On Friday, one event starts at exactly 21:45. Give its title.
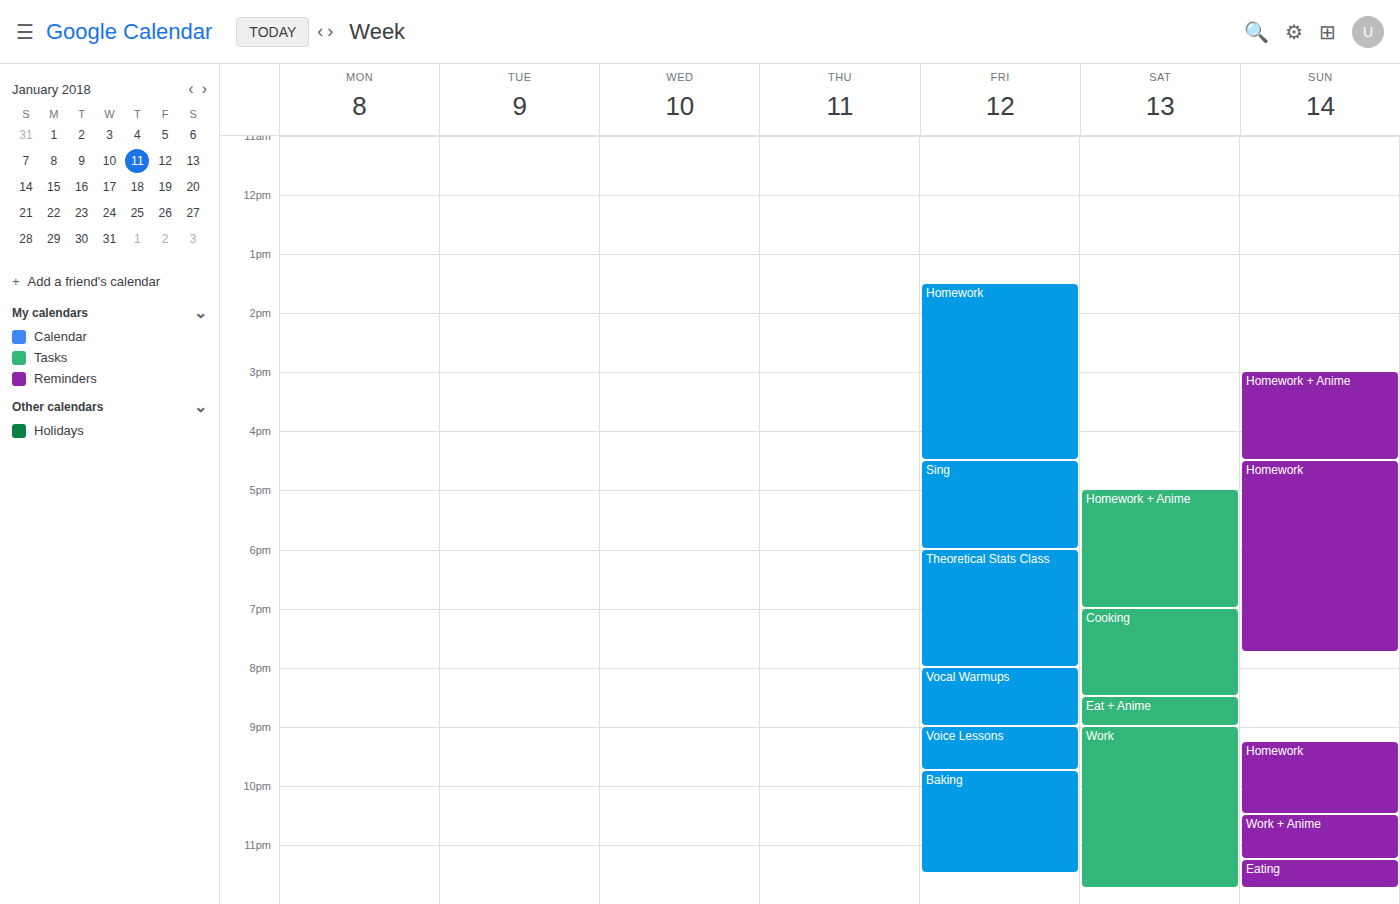
"Baking"